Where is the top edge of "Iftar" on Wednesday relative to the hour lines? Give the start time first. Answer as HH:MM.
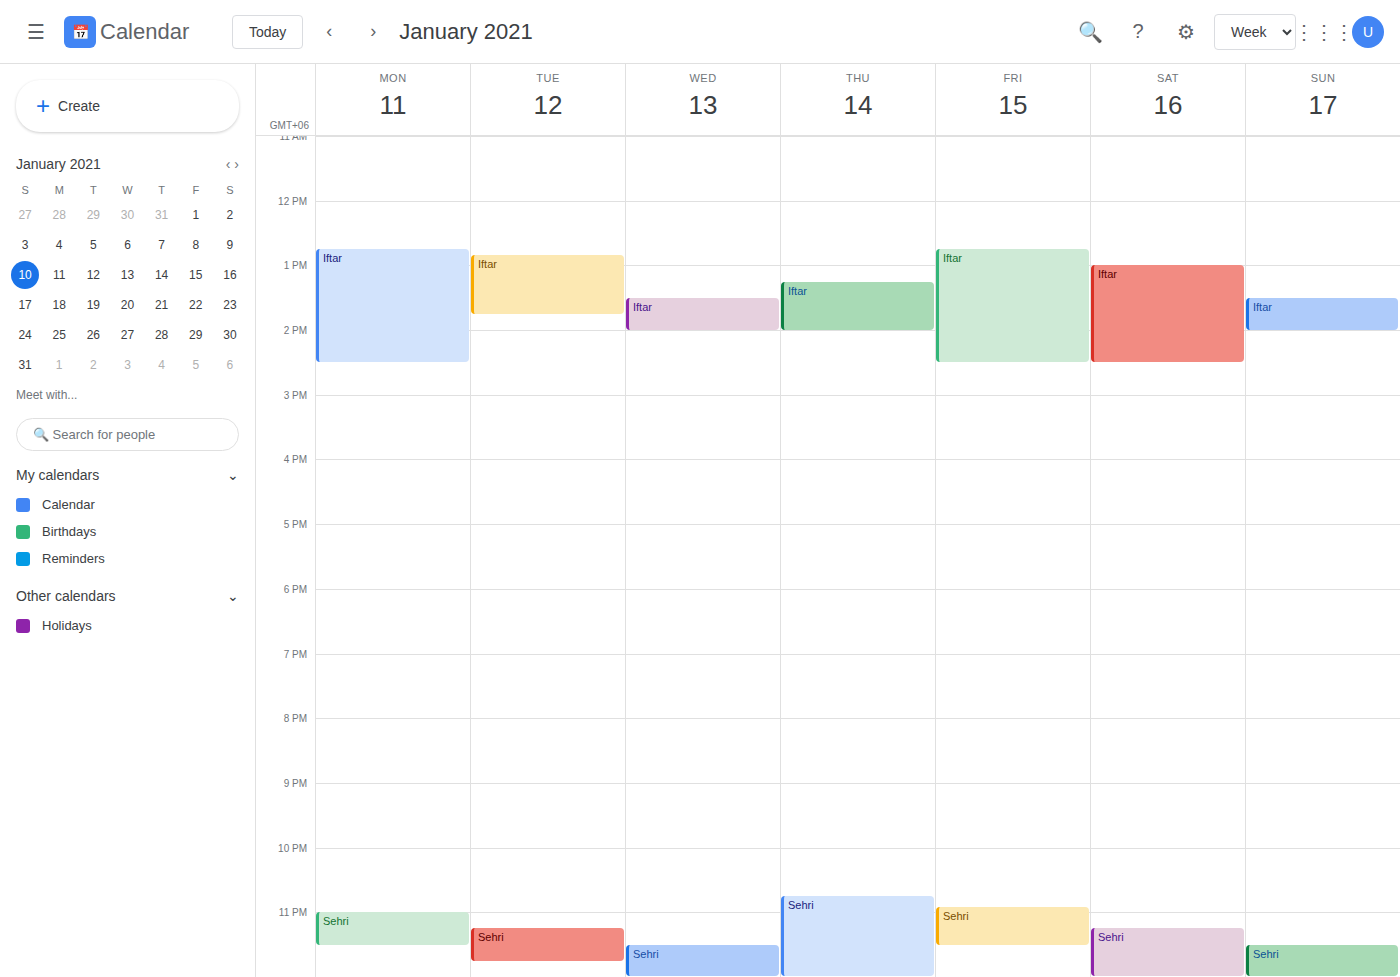
13:30 -- halfway between the 13:00 and 14:00 lines.